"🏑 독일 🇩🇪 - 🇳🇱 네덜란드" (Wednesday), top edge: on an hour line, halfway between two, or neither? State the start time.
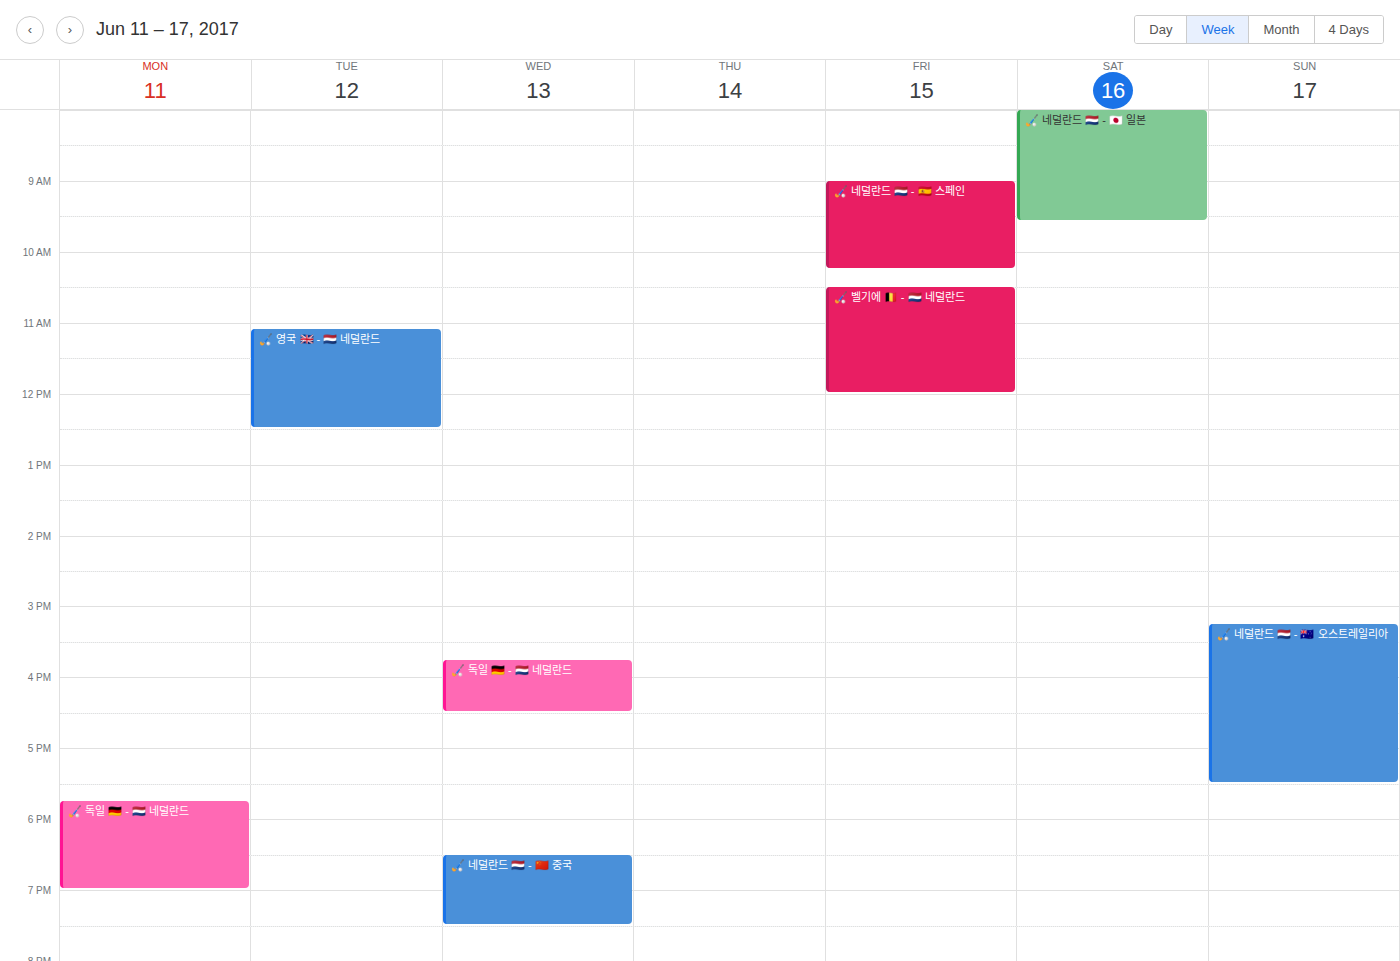
3:45 PM -- neither: three quarters of the way from the 3 PM line to the 4 PM line.